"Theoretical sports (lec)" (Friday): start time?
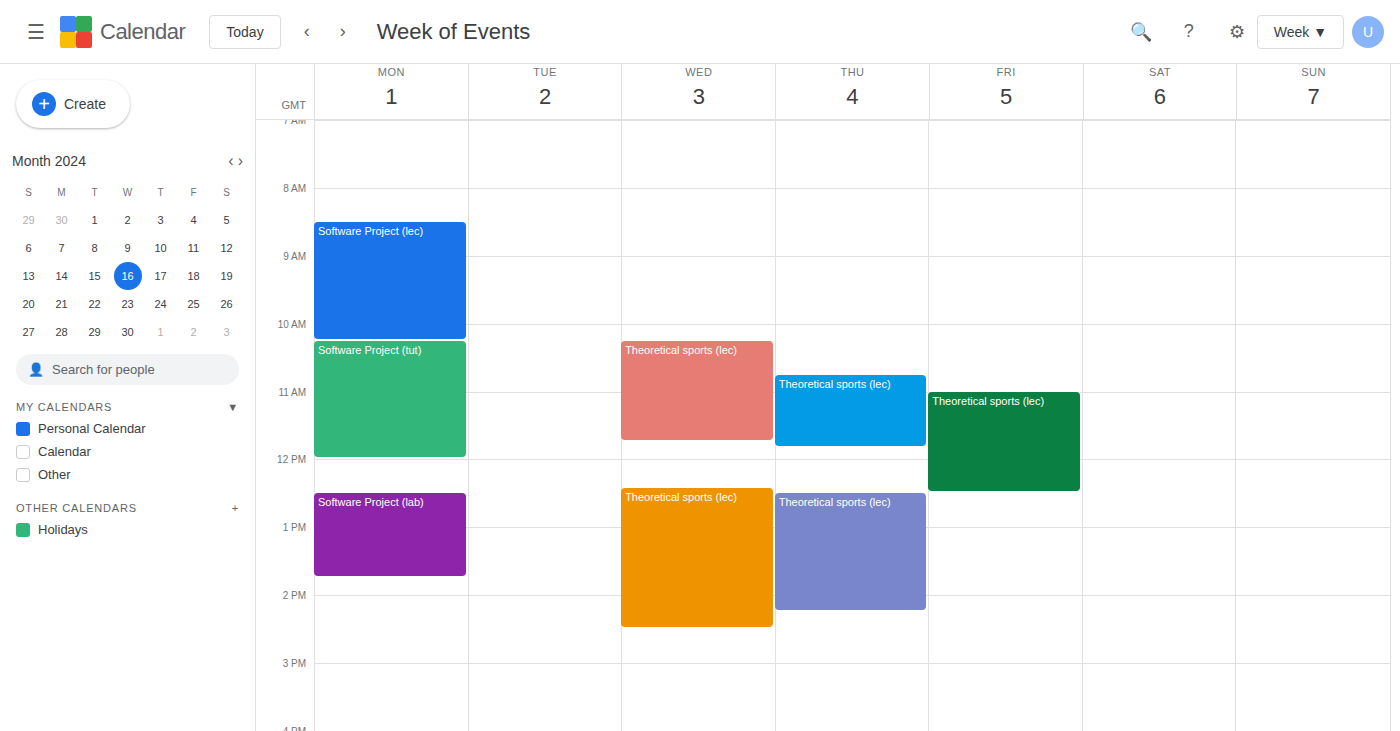
11:00 AM